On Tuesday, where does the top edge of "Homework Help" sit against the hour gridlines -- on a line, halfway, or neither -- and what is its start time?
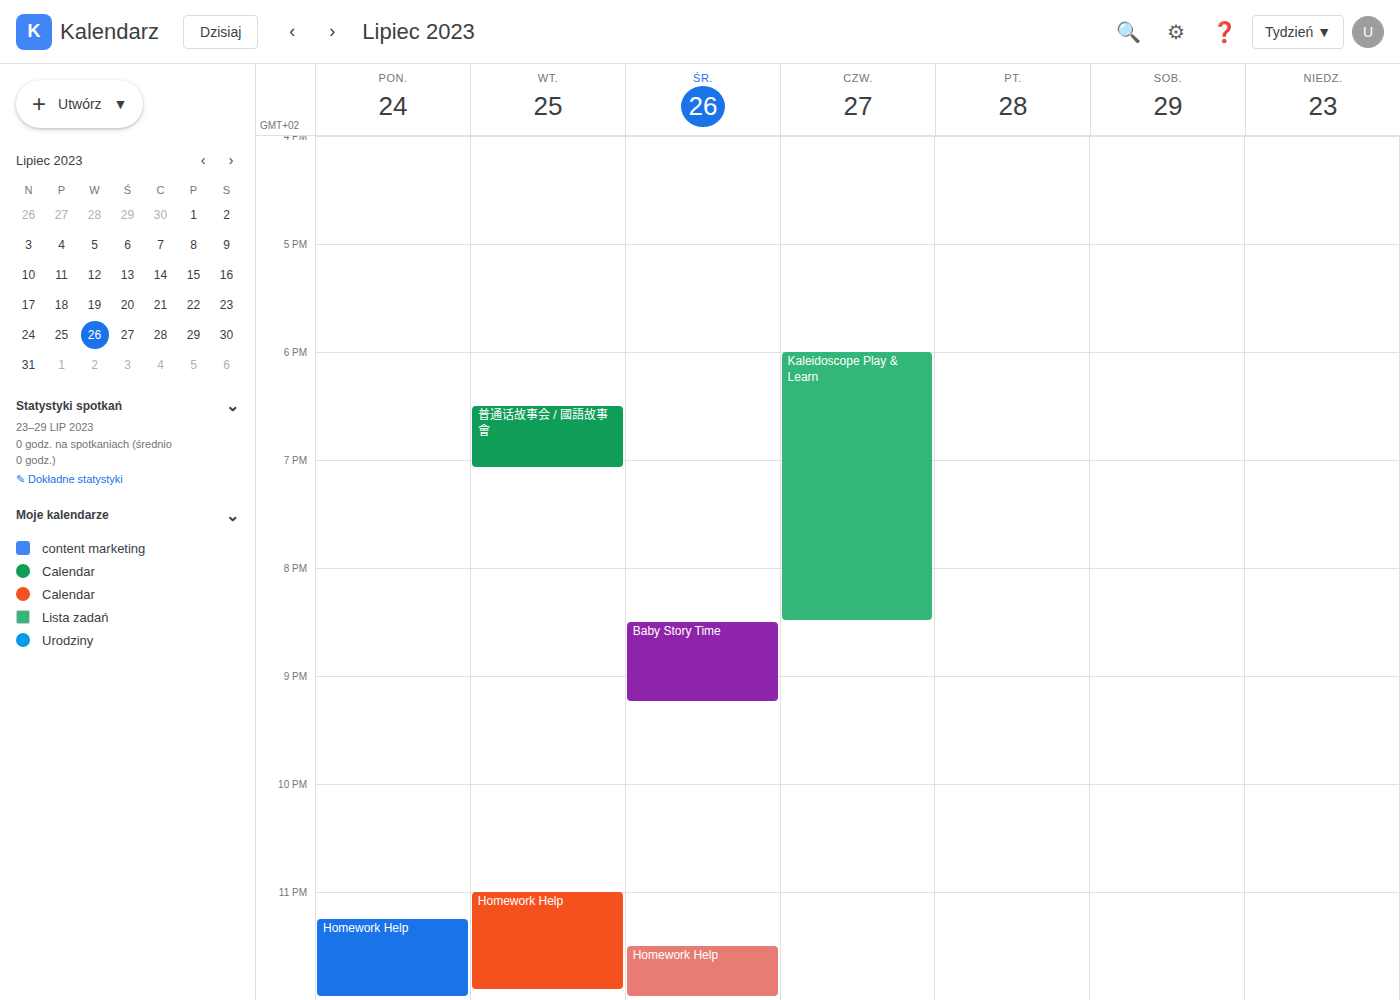
23:00 -- exactly on the 23:00 line.